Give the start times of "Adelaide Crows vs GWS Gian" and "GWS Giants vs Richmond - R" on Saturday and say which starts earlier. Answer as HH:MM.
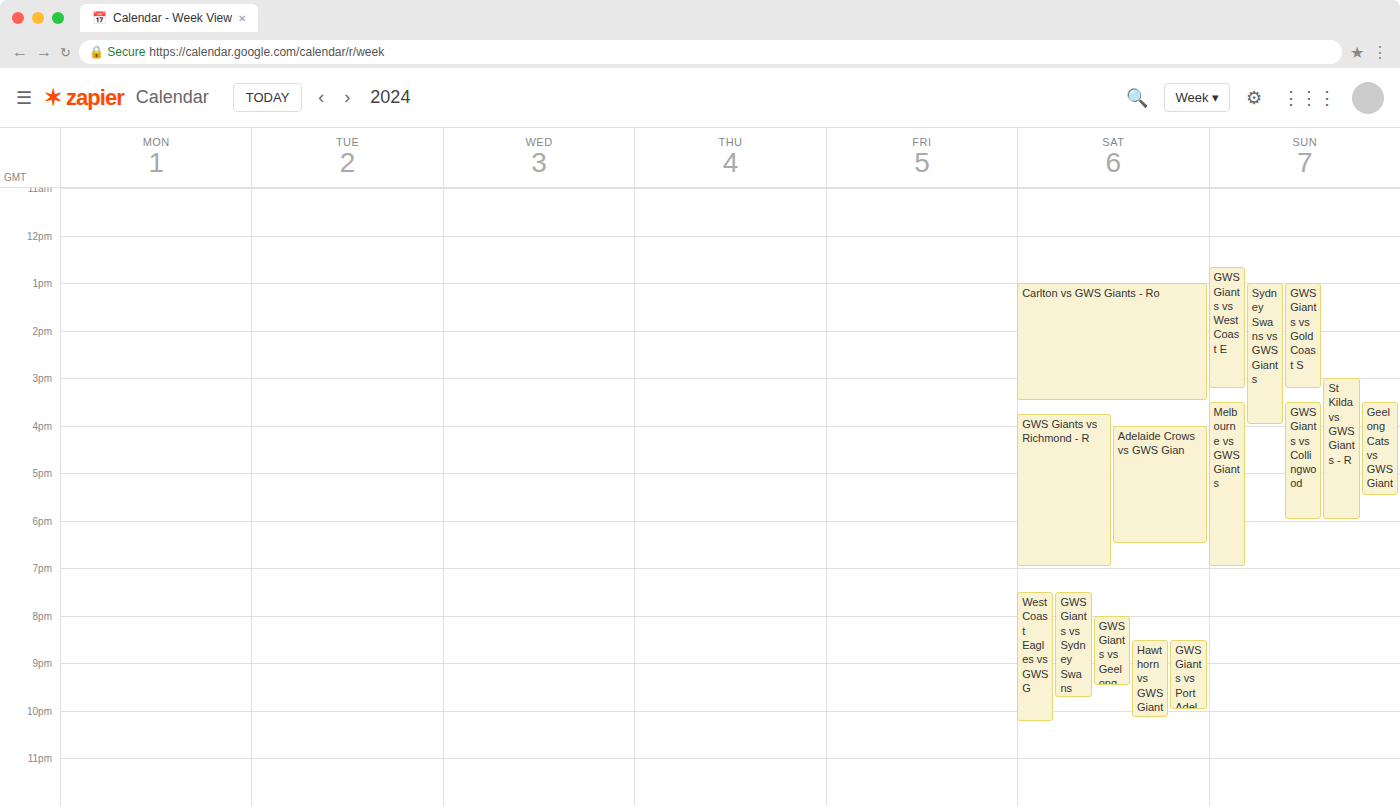
"GWS Giants vs Richmond - R" 15:45; "Adelaide Crows vs GWS Gian" 16:00.